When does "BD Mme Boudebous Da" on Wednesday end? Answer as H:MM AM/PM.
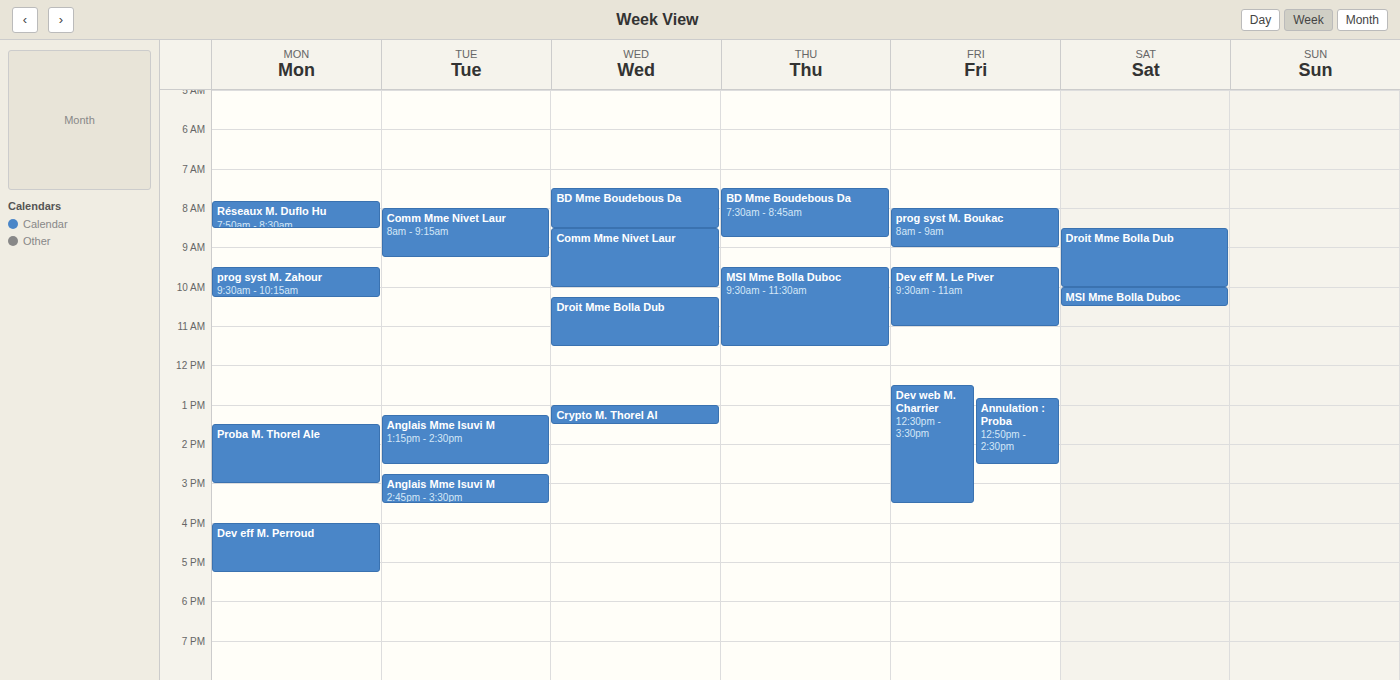
8:30 AM